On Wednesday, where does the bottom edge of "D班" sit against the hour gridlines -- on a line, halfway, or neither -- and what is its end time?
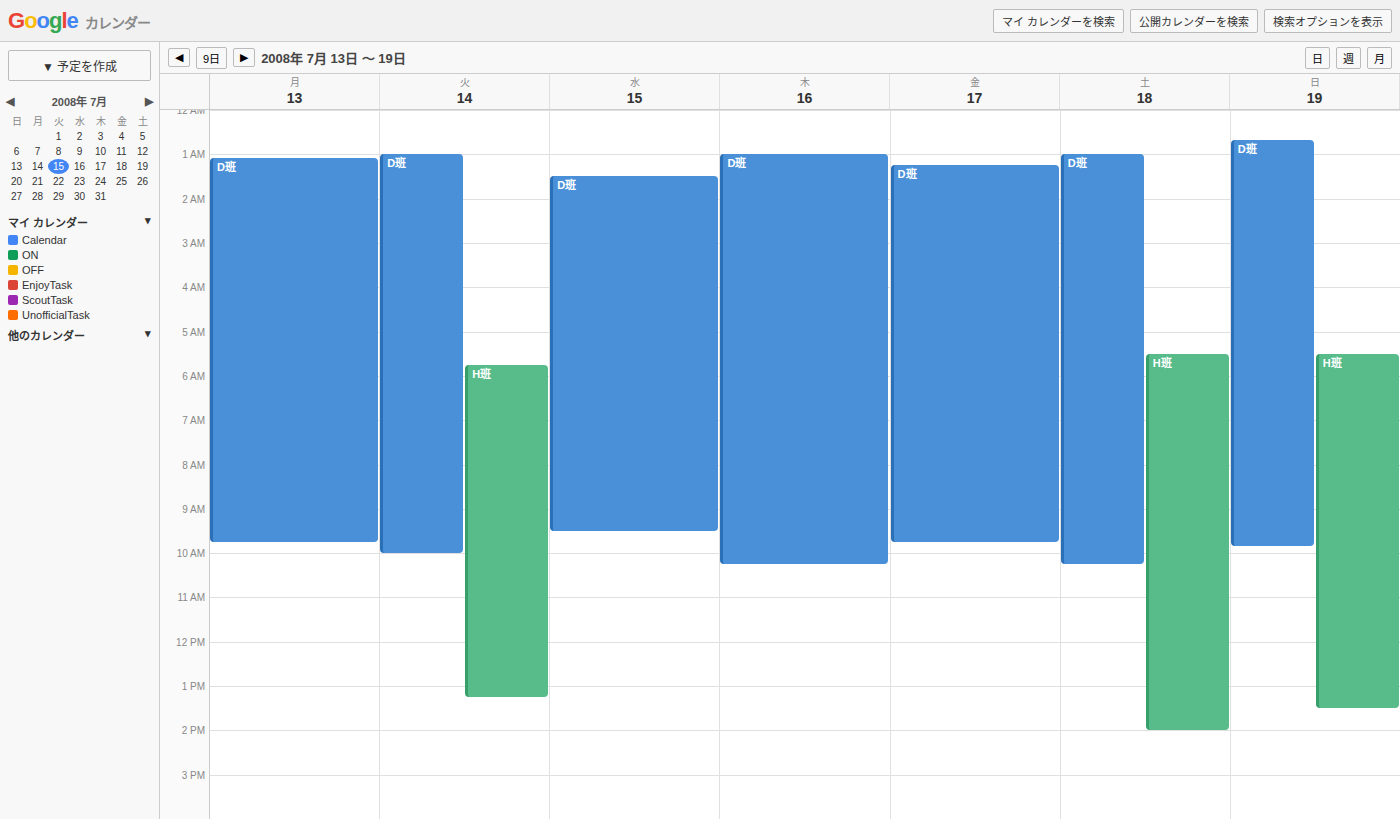
9:30 AM -- halfway between the 9 AM and 10 AM lines.